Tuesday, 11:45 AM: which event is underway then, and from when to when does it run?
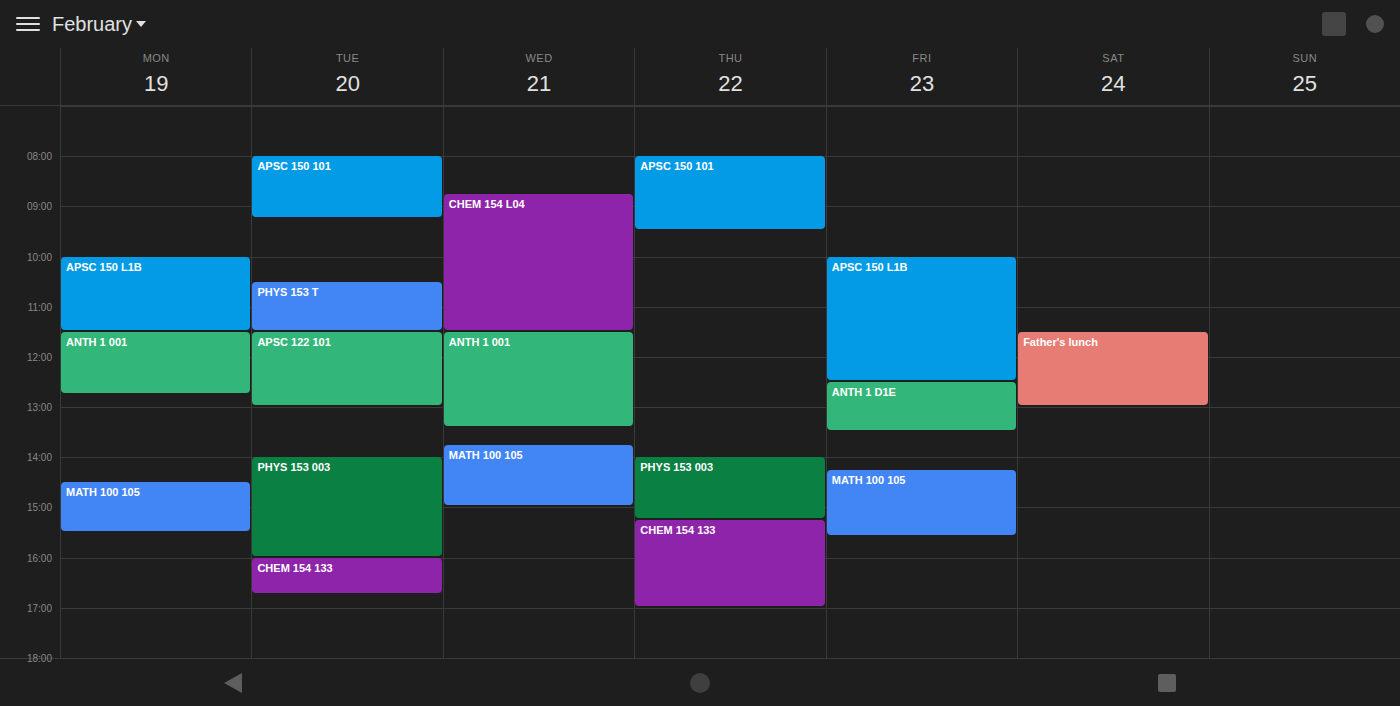
"APSC 122 101", 11:30 AM to 1:00 PM